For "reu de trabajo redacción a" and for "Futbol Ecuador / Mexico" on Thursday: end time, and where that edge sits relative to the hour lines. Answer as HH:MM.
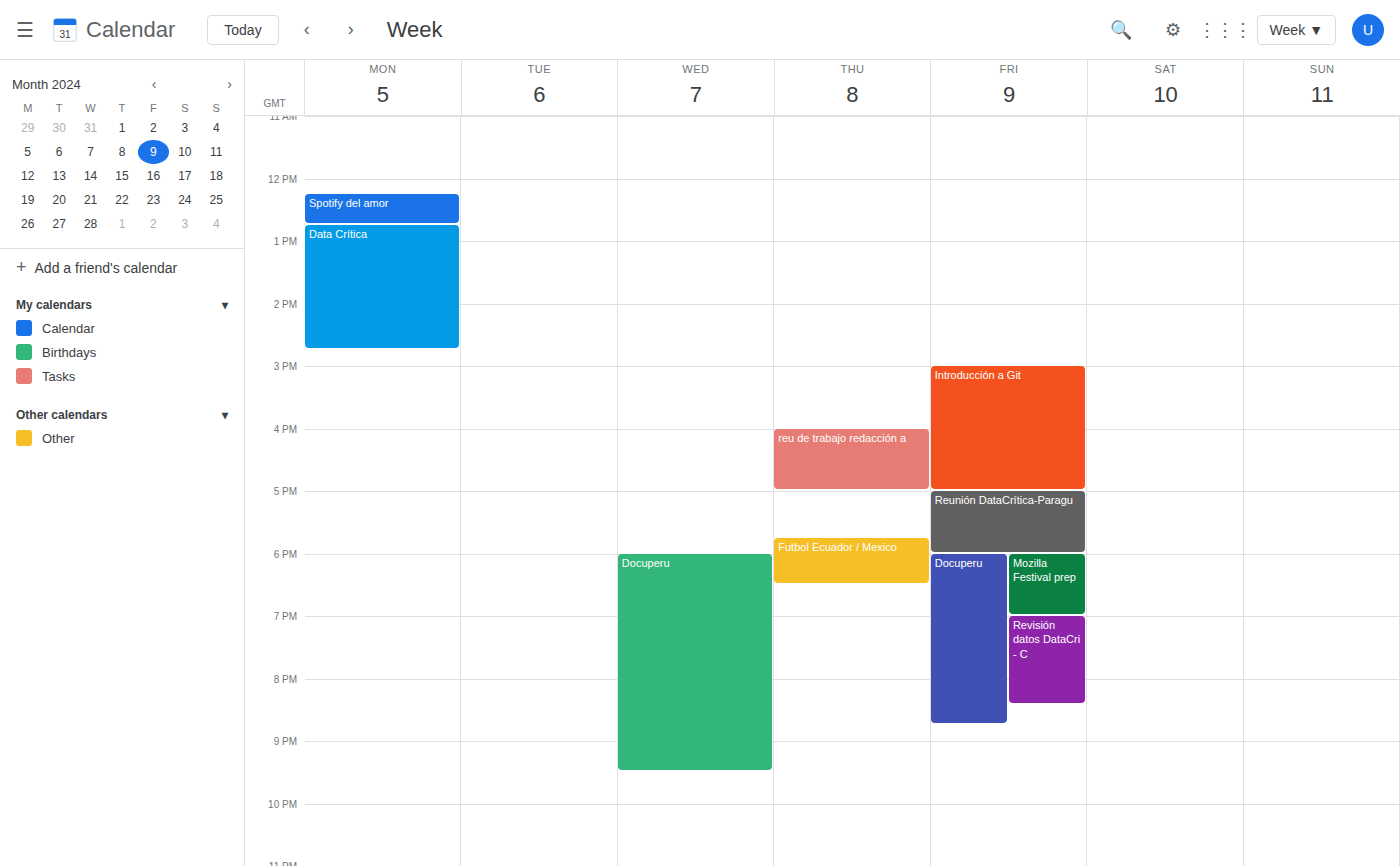
"reu de trabajo redacción a": 17:00, exactly on the 17:00 line. "Futbol Ecuador / Mexico": 18:30, halfway between the 18:00 and 19:00 lines.